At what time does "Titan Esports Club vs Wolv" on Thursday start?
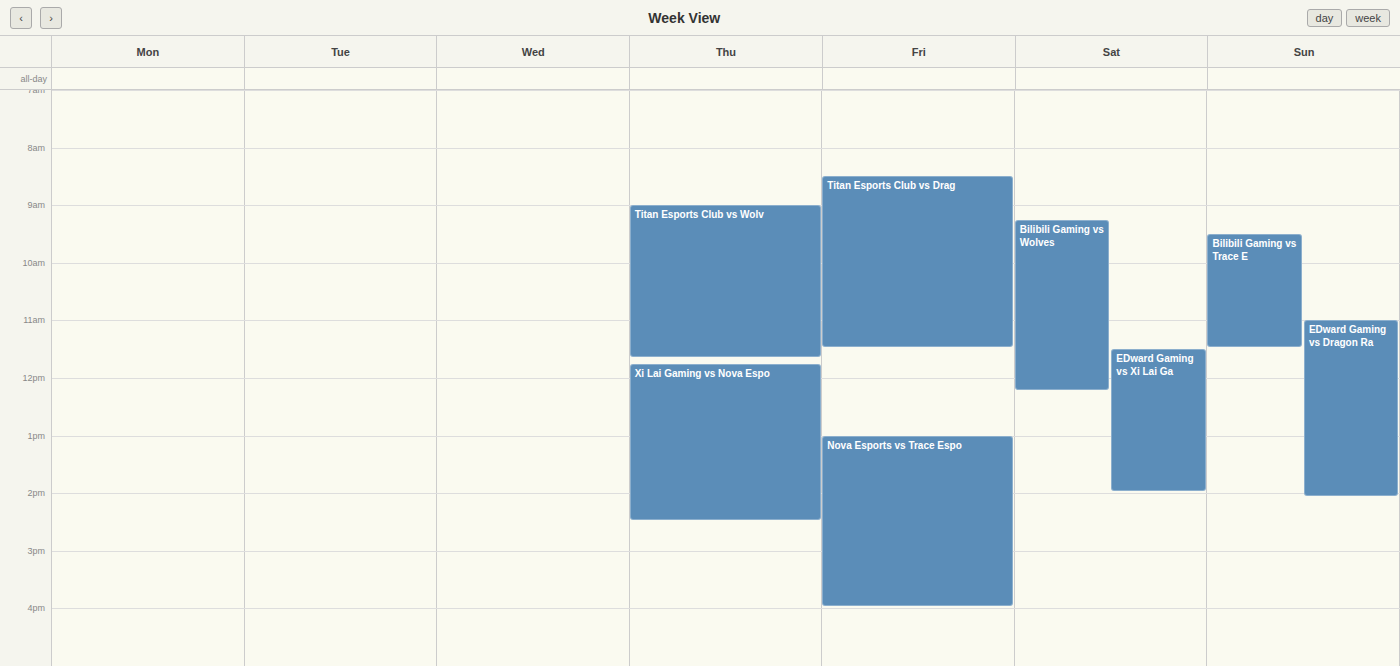
9:00 AM